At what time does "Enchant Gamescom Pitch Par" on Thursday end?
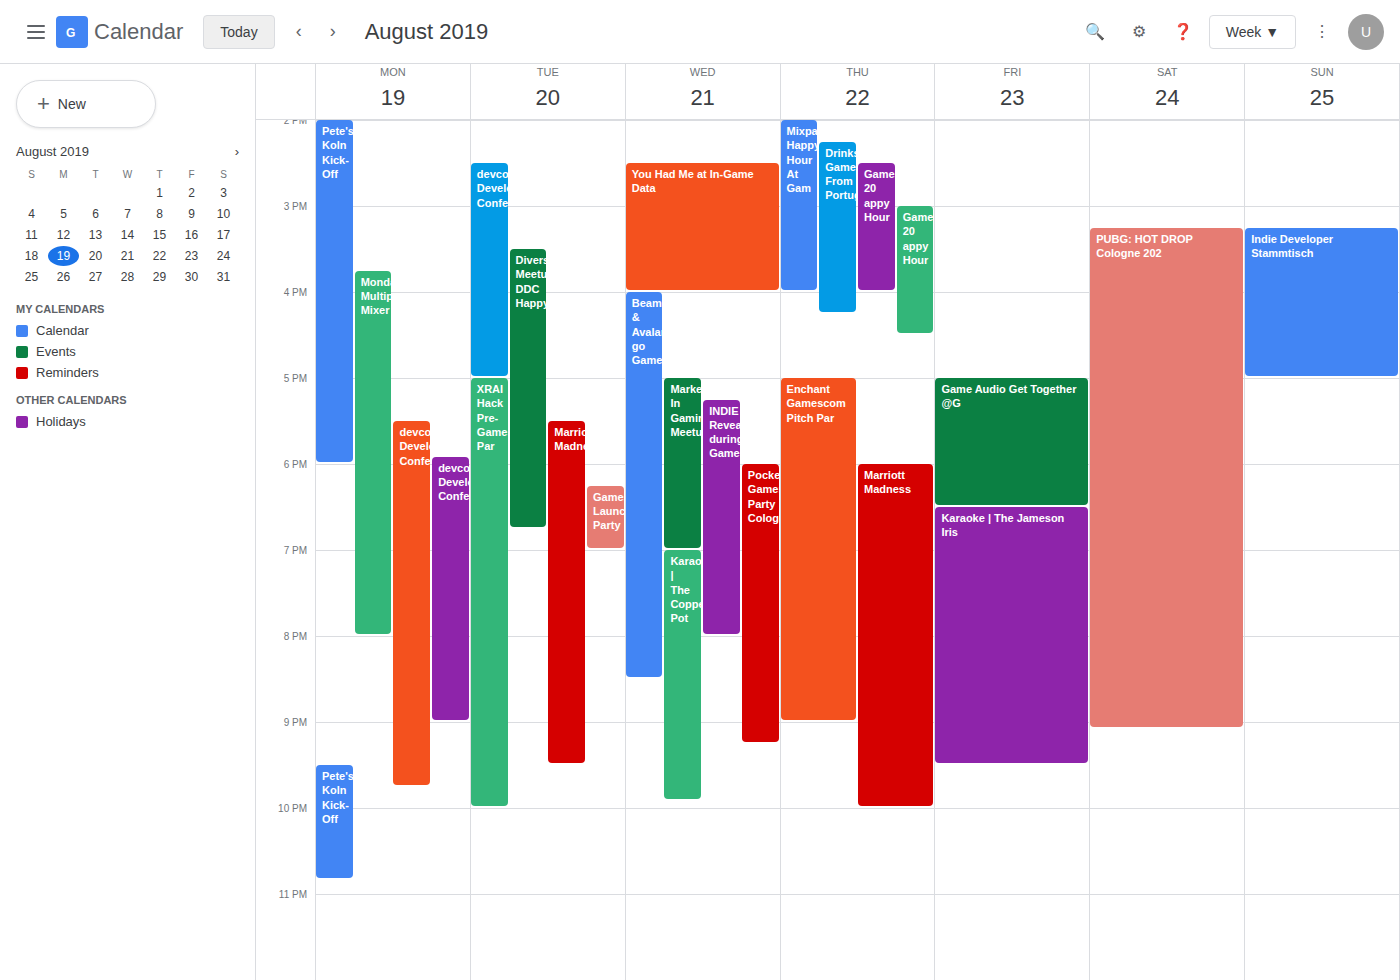
9:00 PM